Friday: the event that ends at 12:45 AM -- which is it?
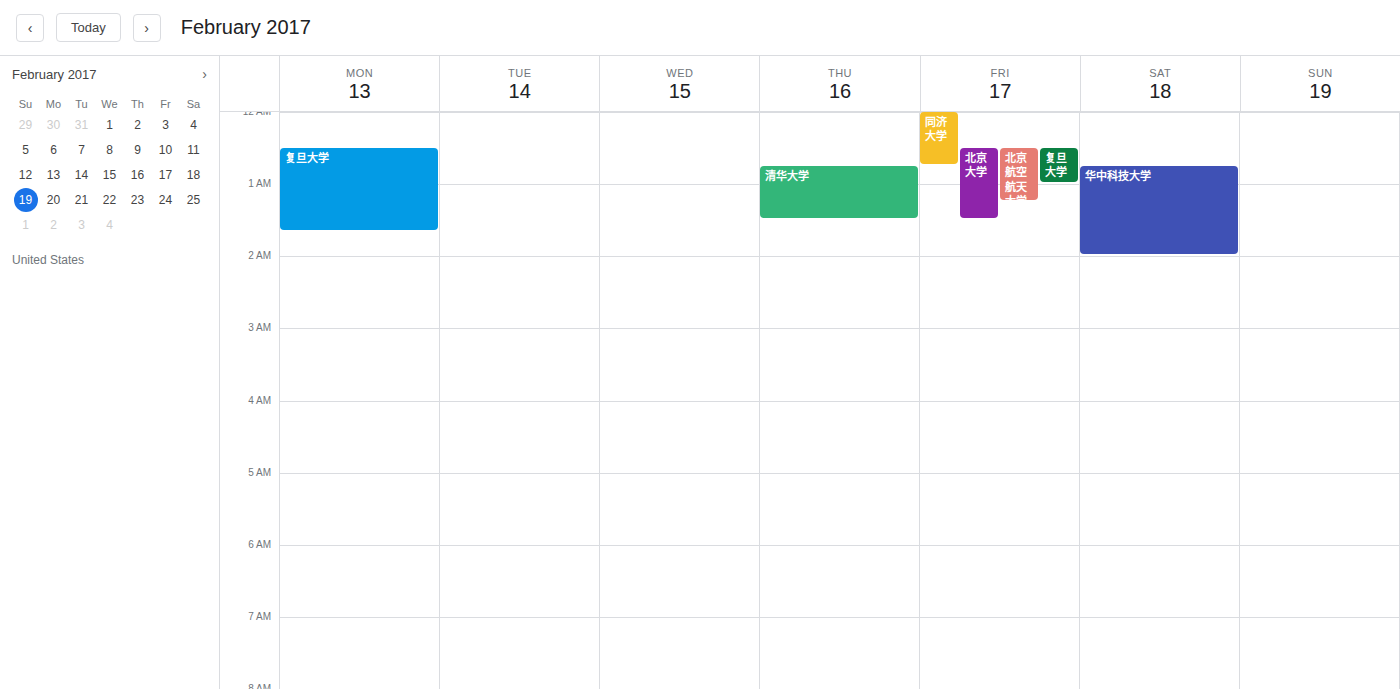
"同济大学"